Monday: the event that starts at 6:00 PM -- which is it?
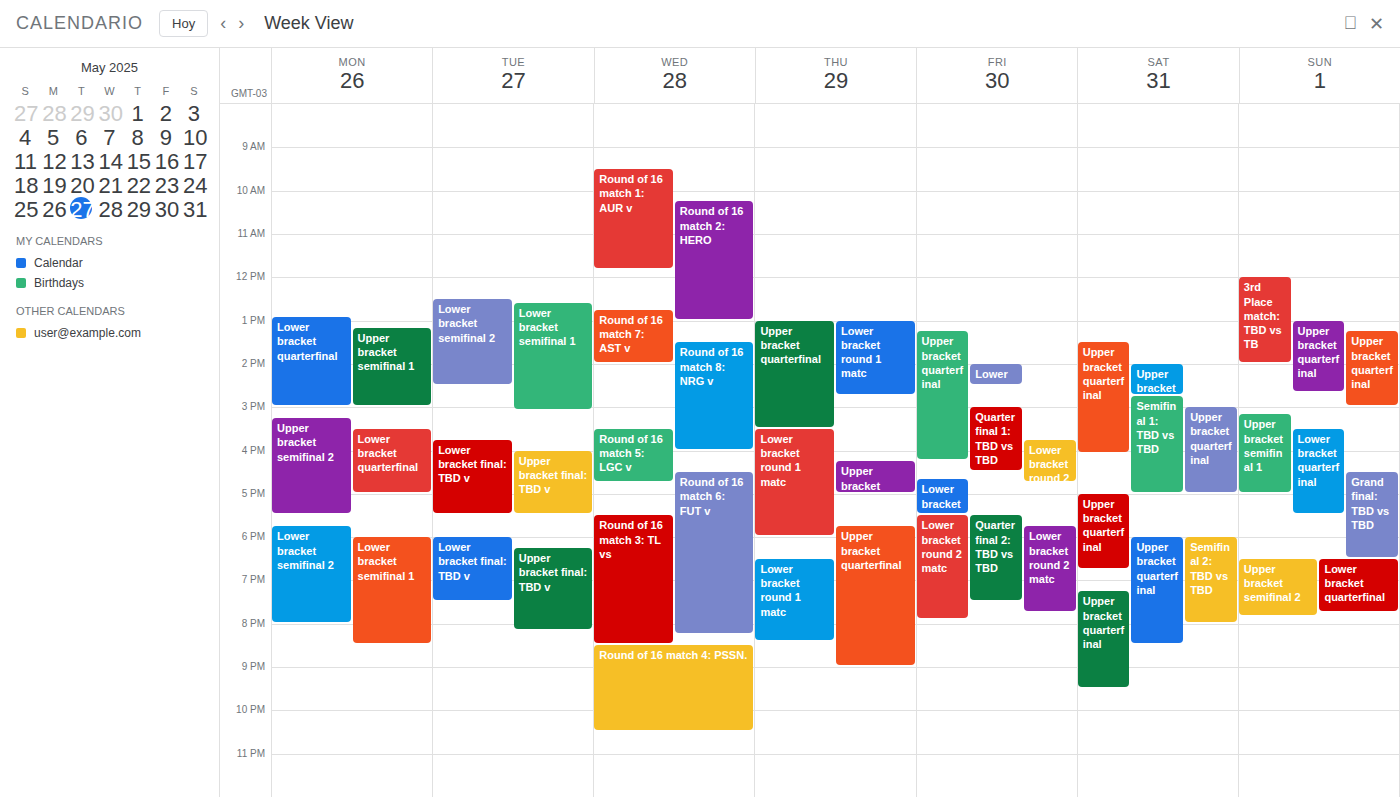
"Lower bracket semifinal 1"